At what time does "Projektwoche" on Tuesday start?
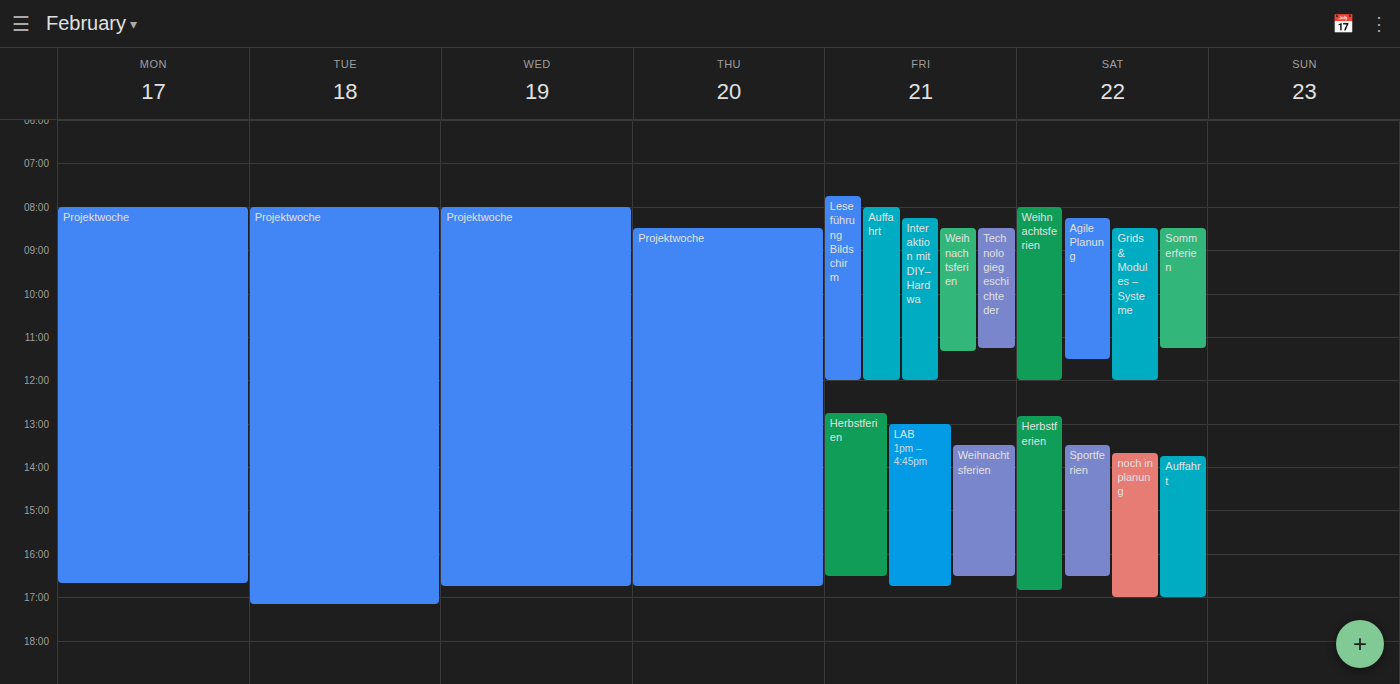
8:00 AM